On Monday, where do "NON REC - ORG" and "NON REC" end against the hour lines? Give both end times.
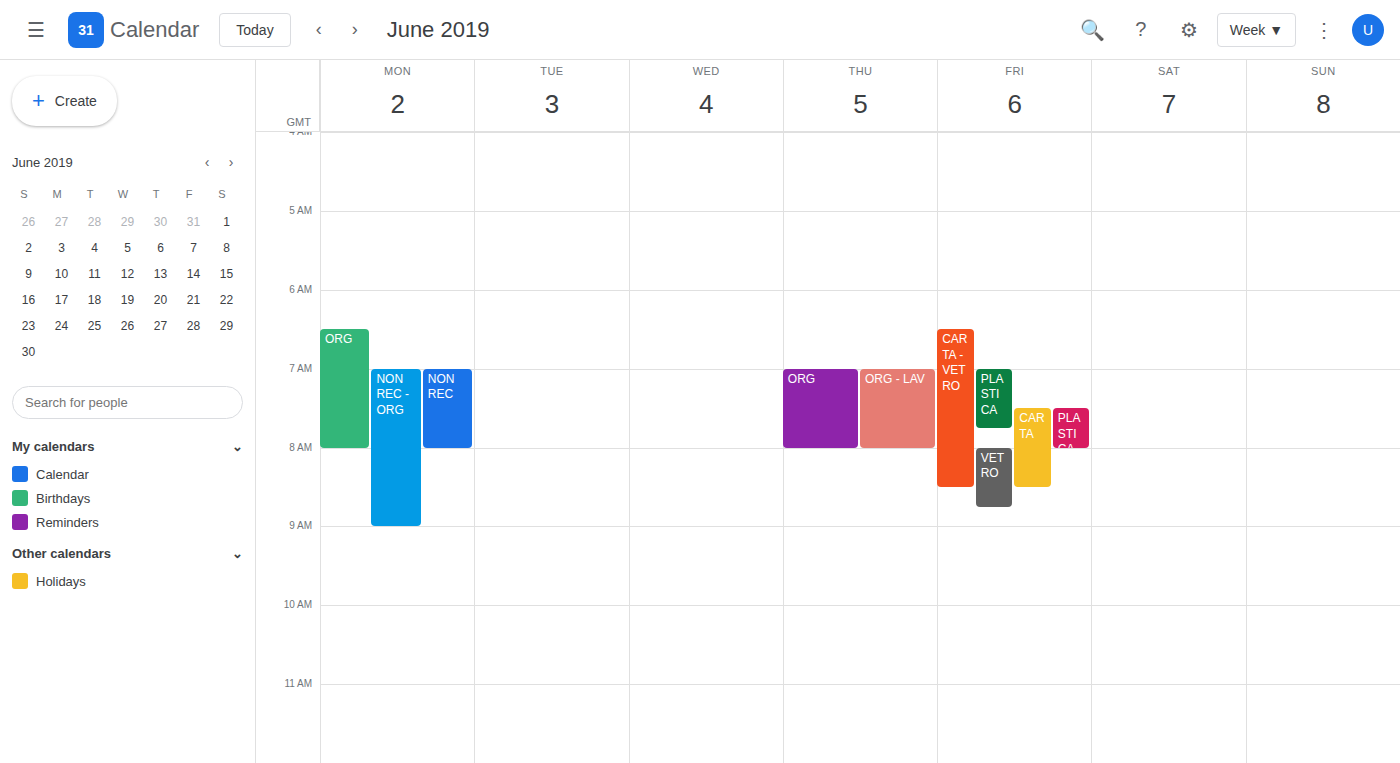
"NON REC - ORG": 9:00 AM, exactly on the 9 AM line. "NON REC": 8:00 AM, exactly on the 8 AM line.